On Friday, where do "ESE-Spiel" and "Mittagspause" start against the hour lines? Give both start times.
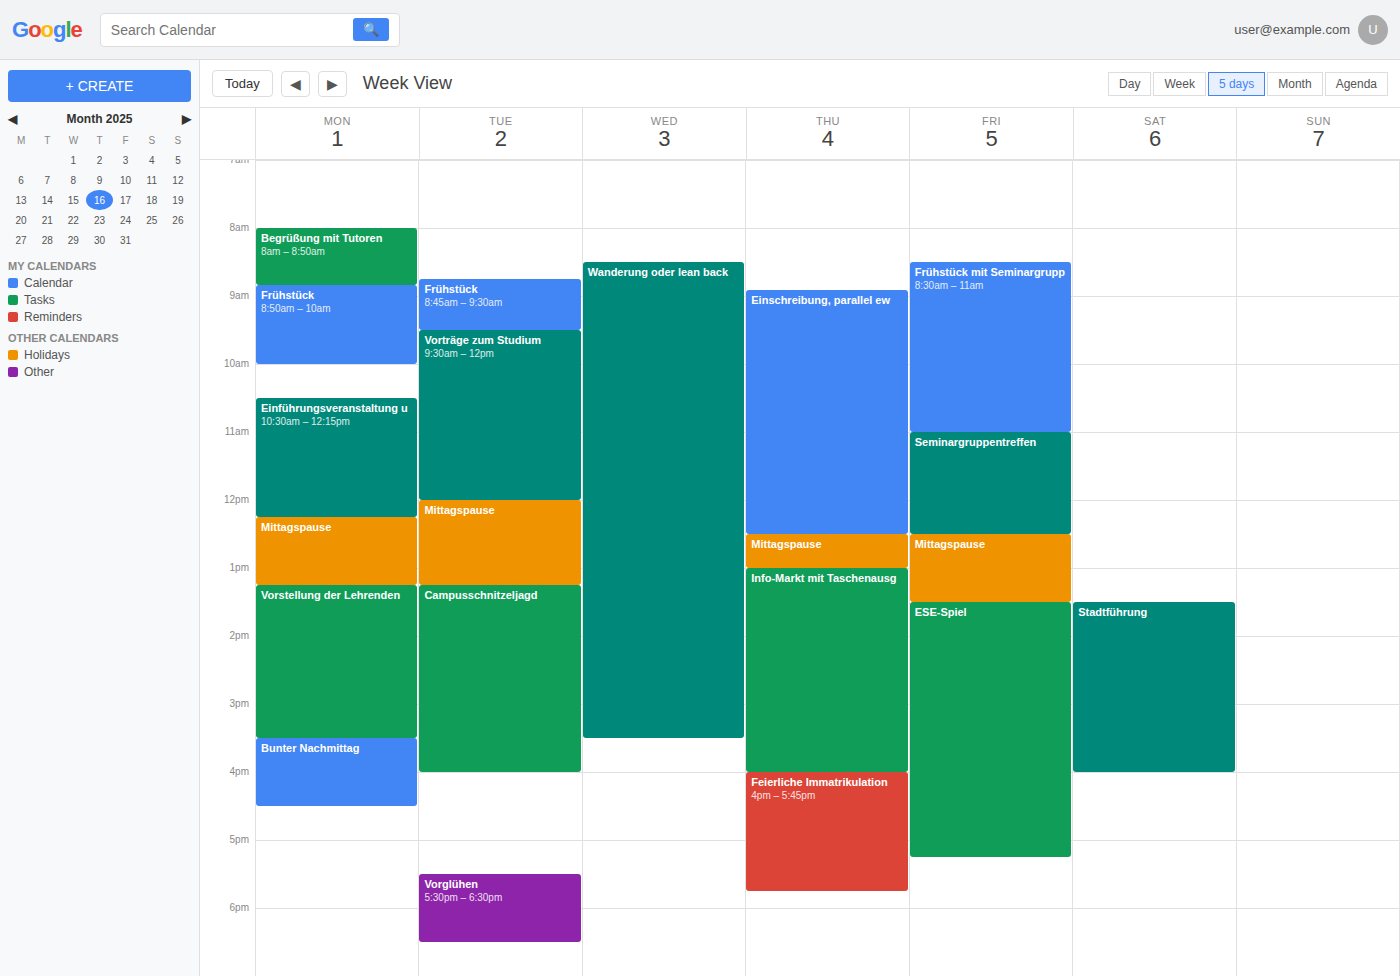
"ESE-Spiel": 1:30 PM, halfway between the 1 PM and 2 PM lines. "Mittagspause": 12:30 PM, halfway between the 12 PM and 1 PM lines.